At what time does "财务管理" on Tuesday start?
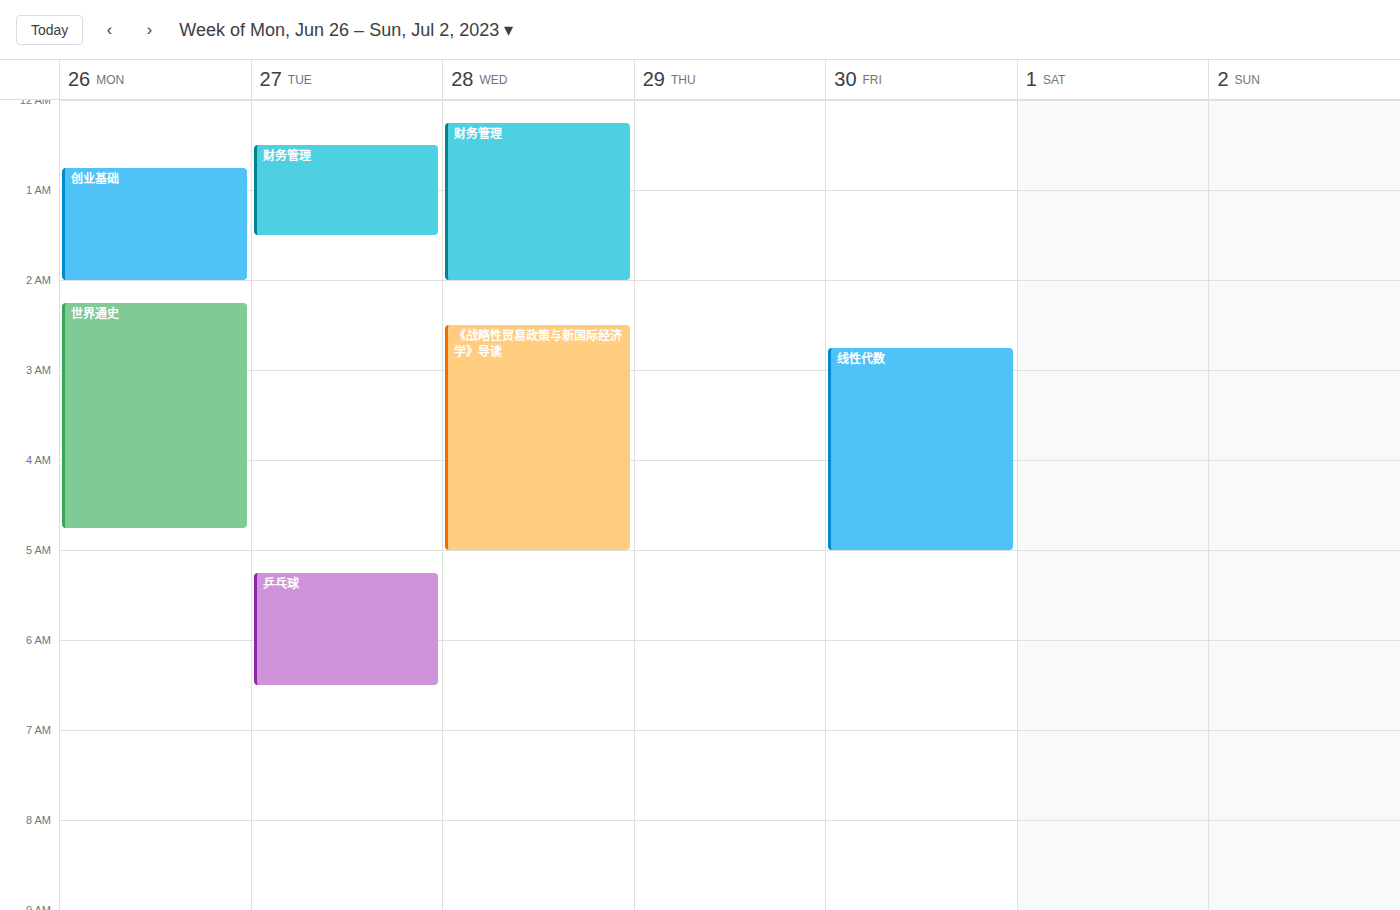
12:30 AM